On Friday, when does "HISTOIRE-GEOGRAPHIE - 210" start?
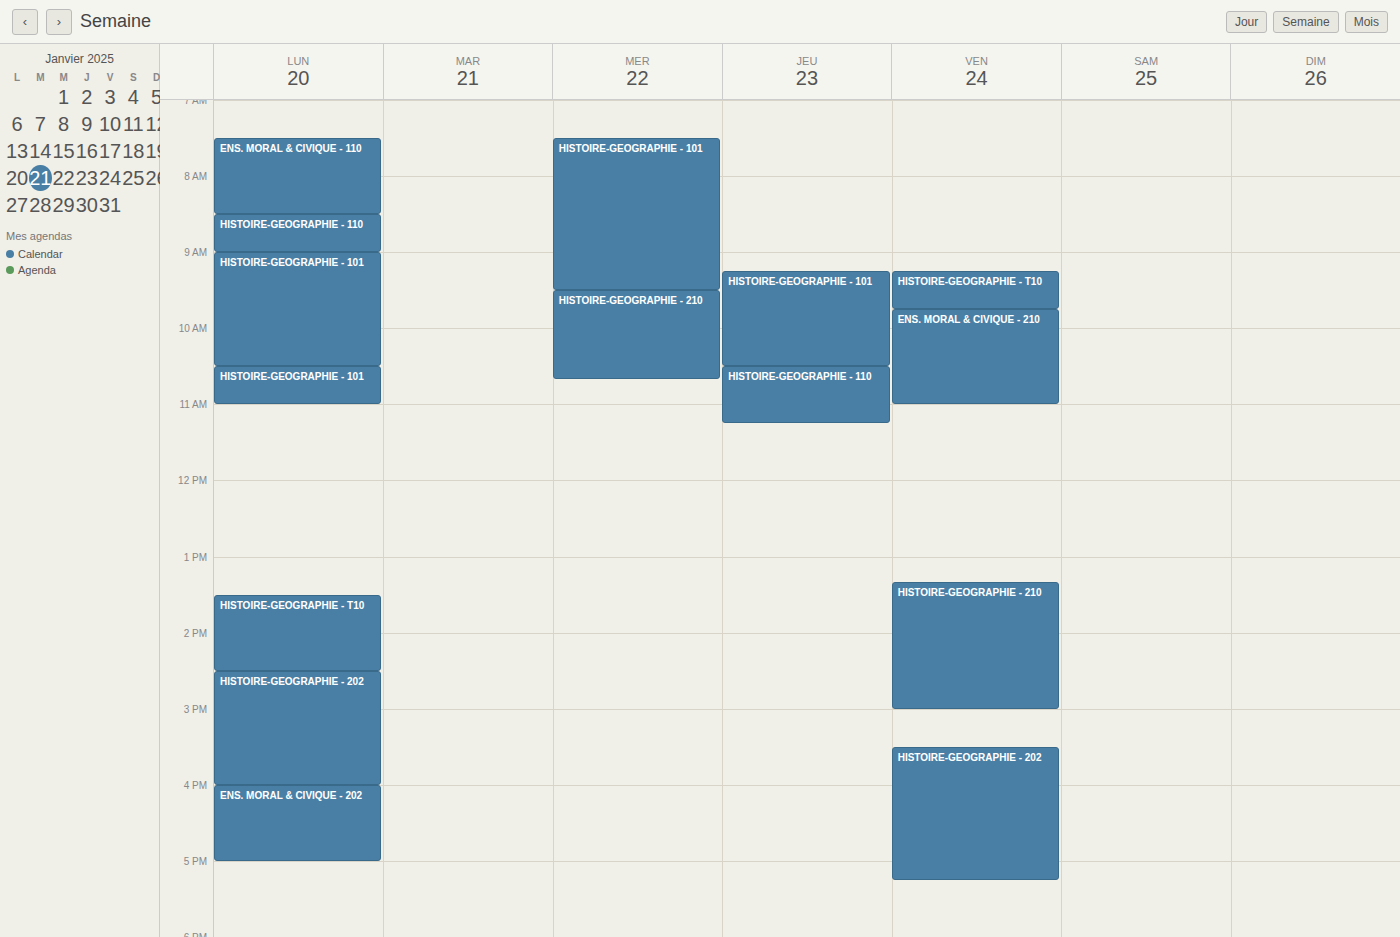
1:20 PM